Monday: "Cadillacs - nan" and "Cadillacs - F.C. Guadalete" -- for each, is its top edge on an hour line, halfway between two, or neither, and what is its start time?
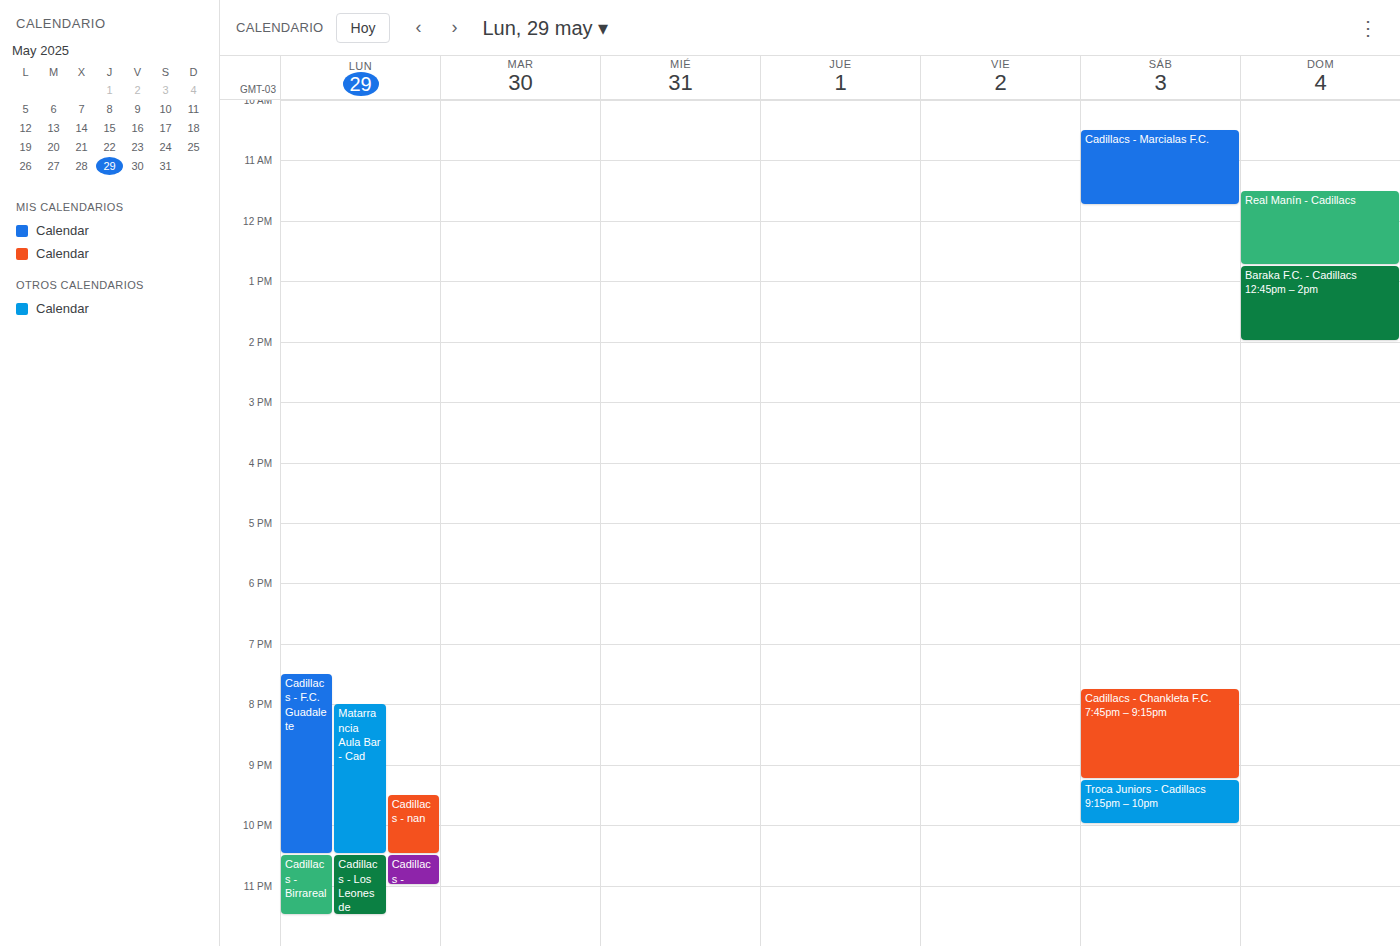
"Cadillacs - nan": 9:30 PM, halfway between the 9 PM and 10 PM lines. "Cadillacs - F.C. Guadalete": 7:30 PM, halfway between the 7 PM and 8 PM lines.